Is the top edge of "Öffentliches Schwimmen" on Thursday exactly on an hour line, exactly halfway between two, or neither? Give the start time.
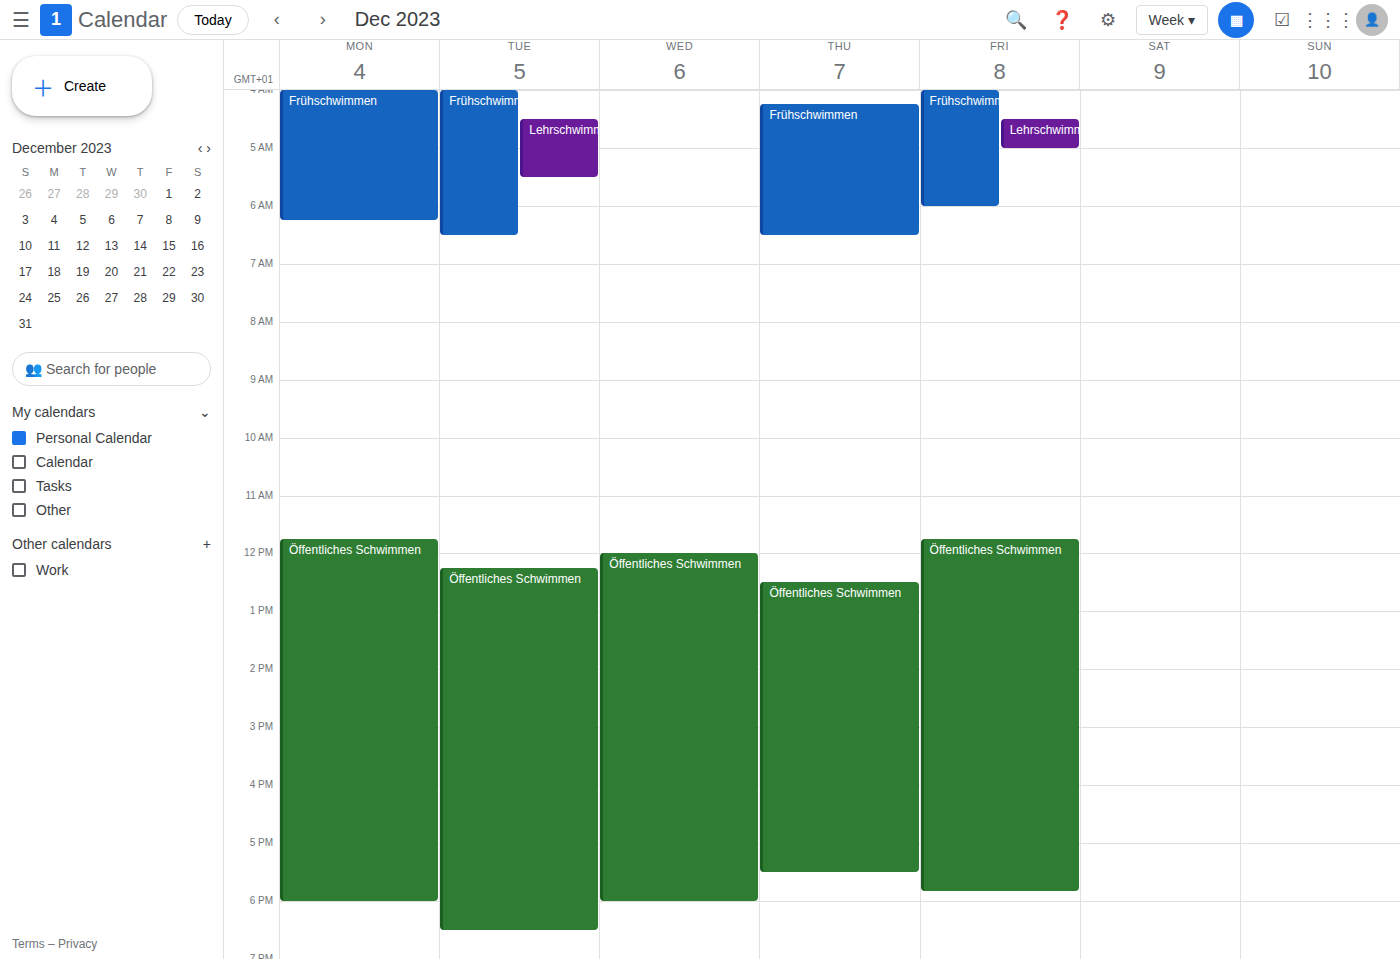
12:30 -- halfway between the 12:00 and 13:00 lines.